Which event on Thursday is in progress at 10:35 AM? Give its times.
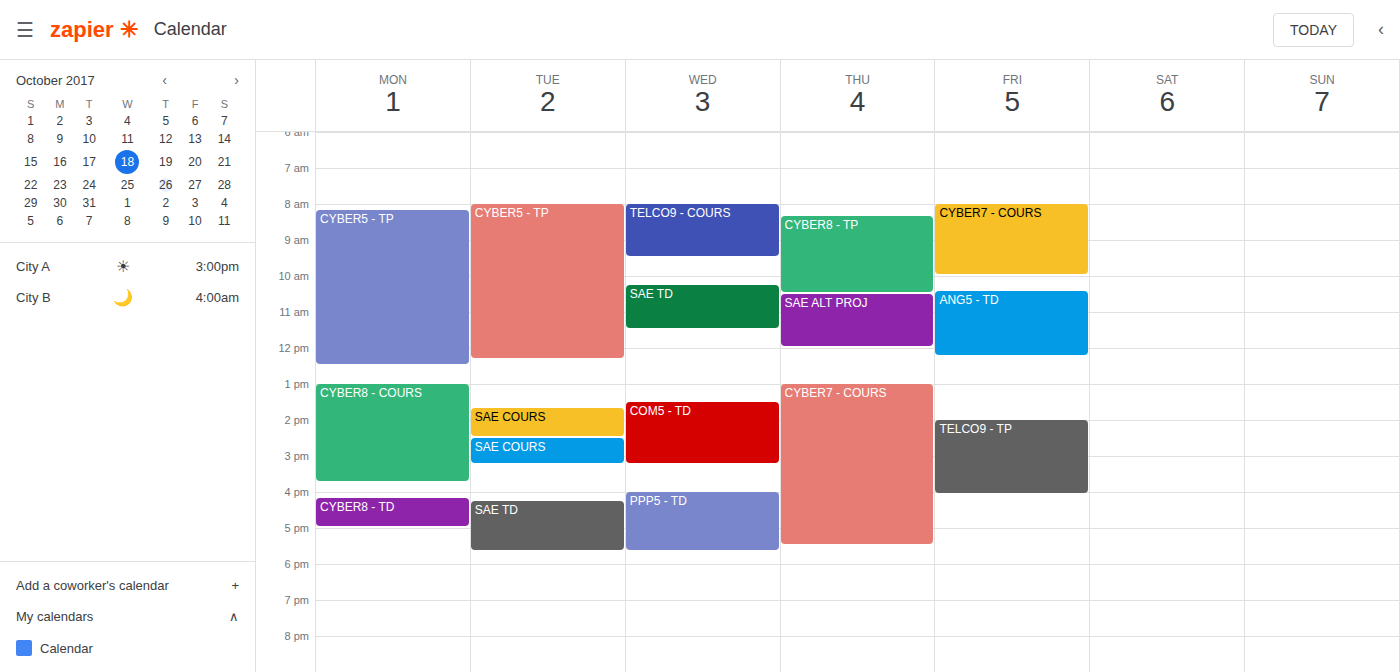
"SAE ALT PROJ", 10:30 AM to 12:00 PM